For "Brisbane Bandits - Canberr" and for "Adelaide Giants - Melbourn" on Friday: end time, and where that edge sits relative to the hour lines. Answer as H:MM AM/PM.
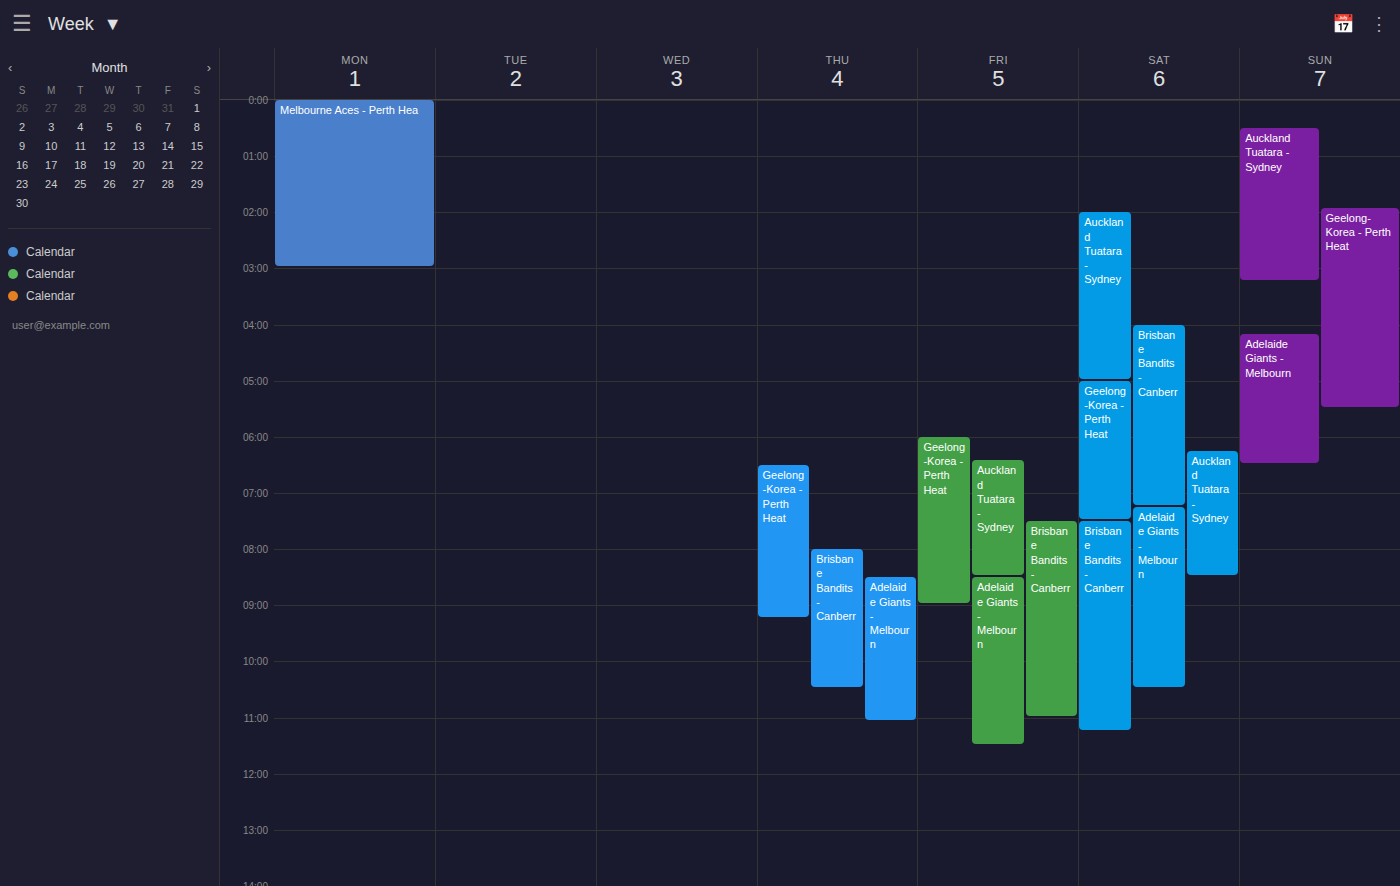
"Brisbane Bandits - Canberr": 11:00 AM, exactly on the 11 AM line. "Adelaide Giants - Melbourn": 11:30 AM, halfway between the 11 AM and 12 PM lines.